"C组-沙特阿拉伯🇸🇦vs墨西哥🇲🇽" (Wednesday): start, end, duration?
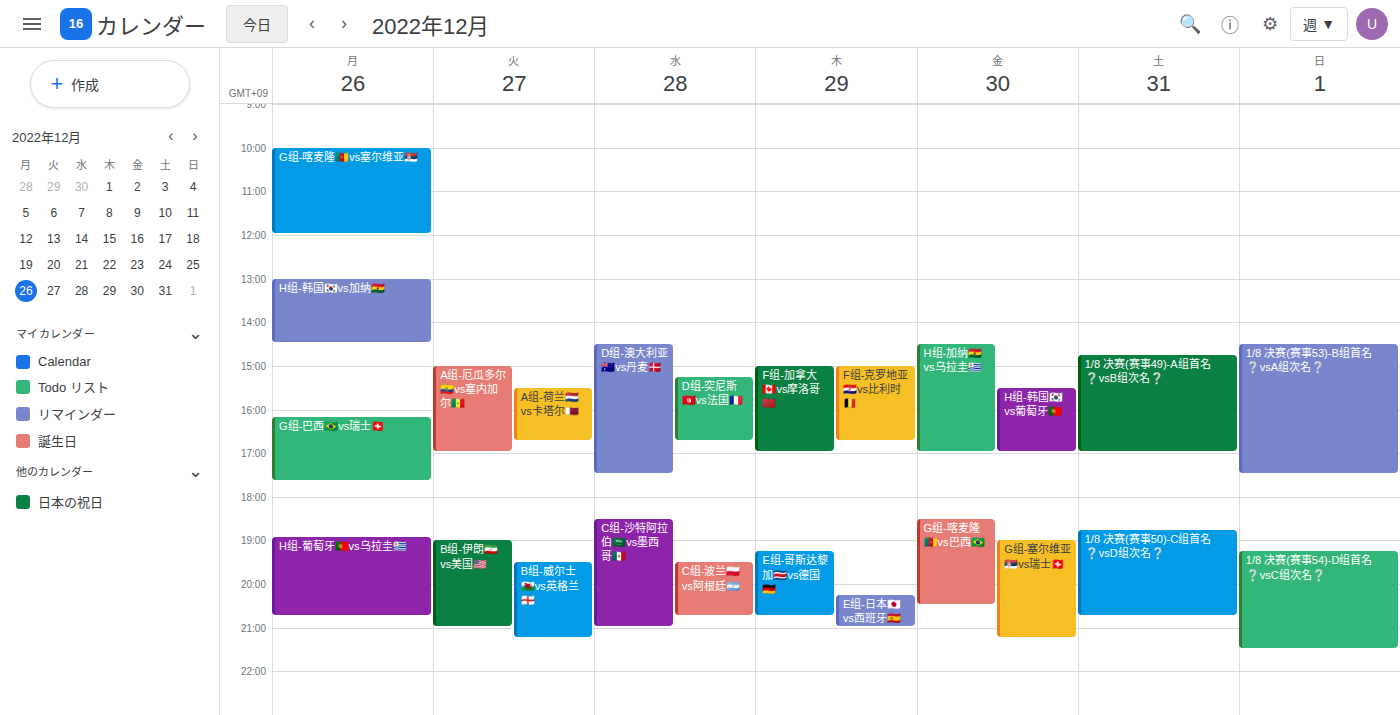
6:30 PM to 9:00 PM, 2 hours 30 minutes